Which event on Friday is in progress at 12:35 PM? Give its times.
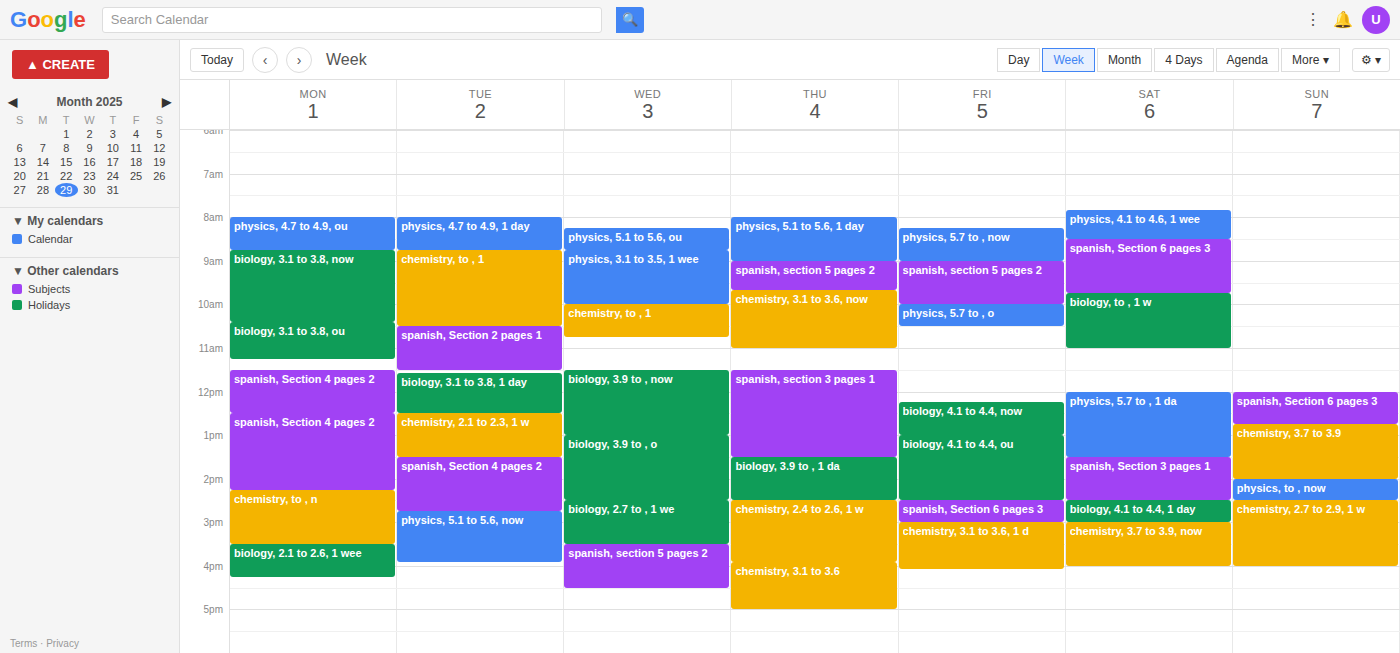
"biology, 4.1 to 4.4, now", 12:15 PM to 1:00 PM